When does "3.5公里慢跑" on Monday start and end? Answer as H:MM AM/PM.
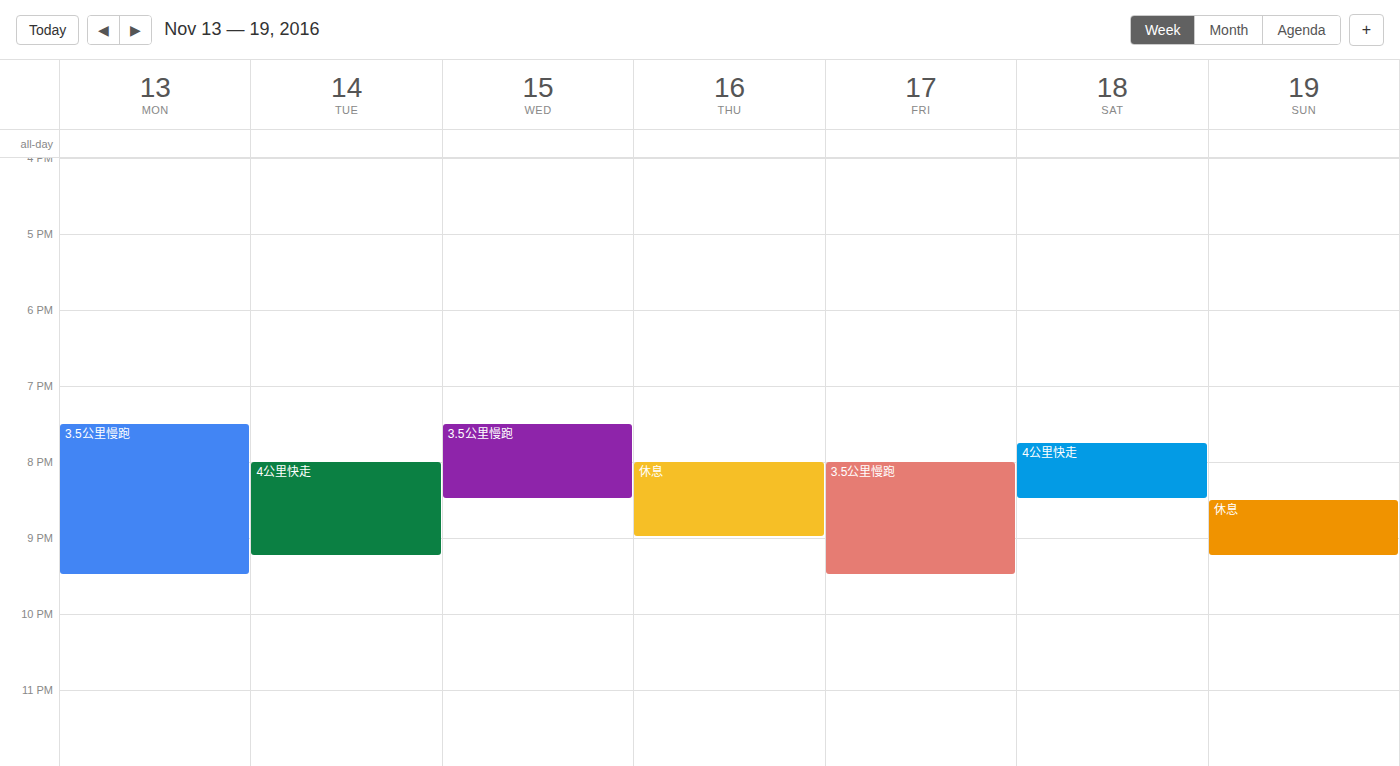
7:30 PM to 9:30 PM